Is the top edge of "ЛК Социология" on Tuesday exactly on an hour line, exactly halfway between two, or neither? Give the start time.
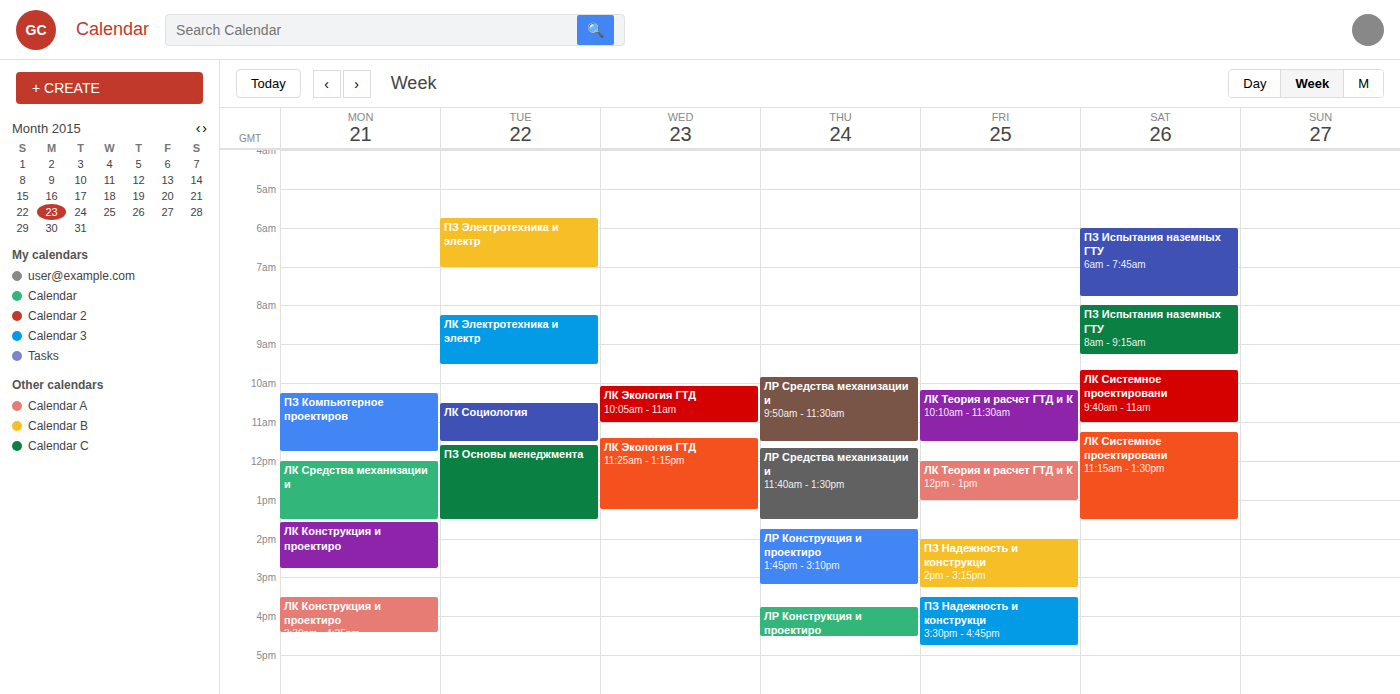
10:30 AM -- halfway between the 10 AM and 11 AM lines.